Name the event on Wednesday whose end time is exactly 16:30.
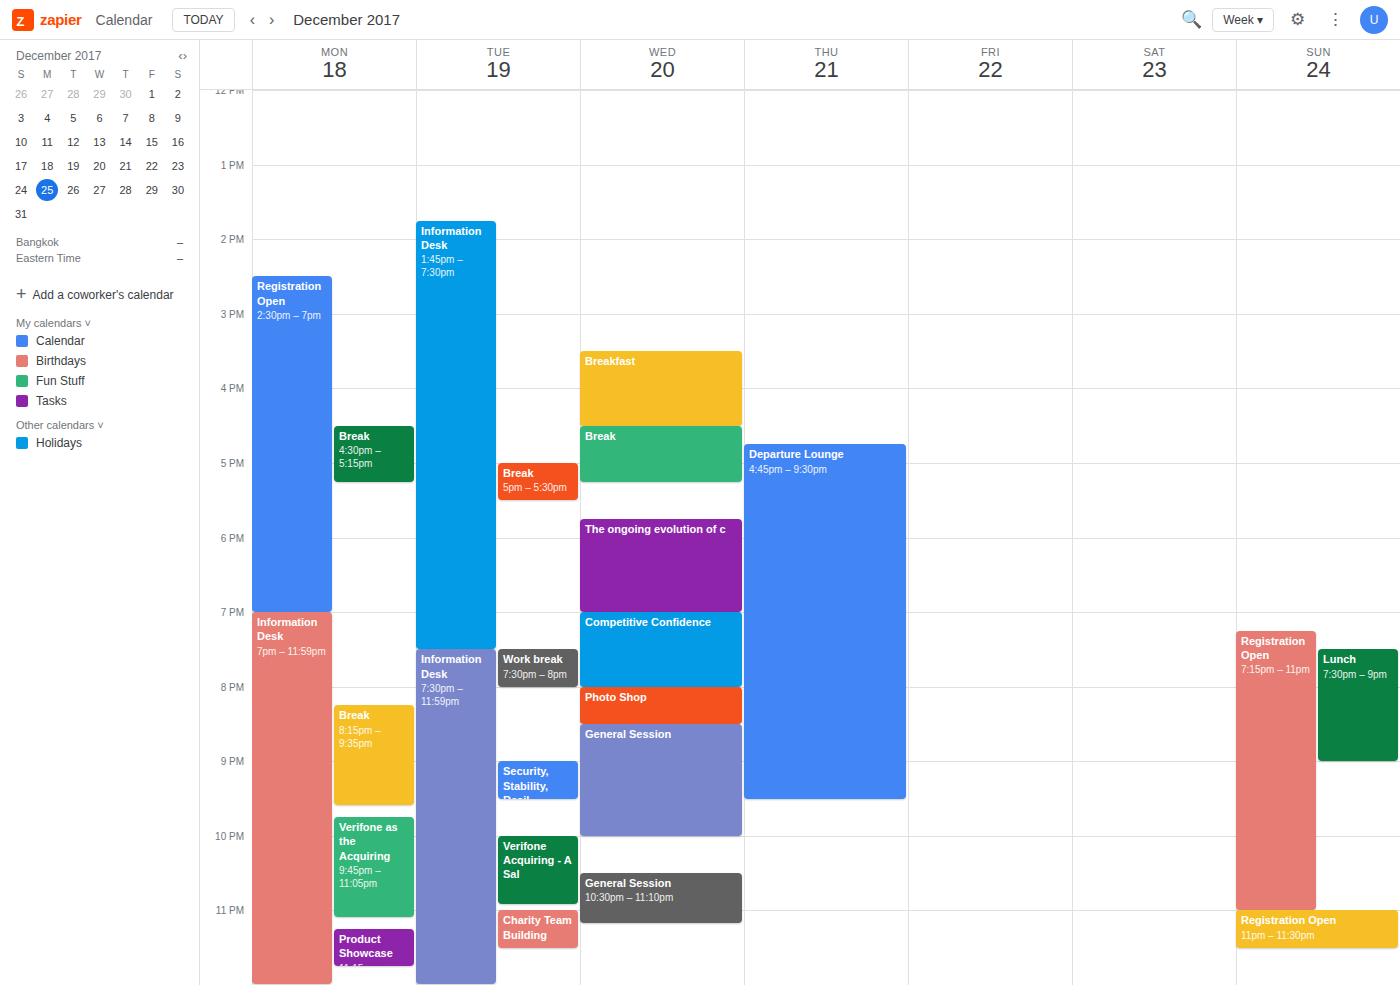
"Breakfast"